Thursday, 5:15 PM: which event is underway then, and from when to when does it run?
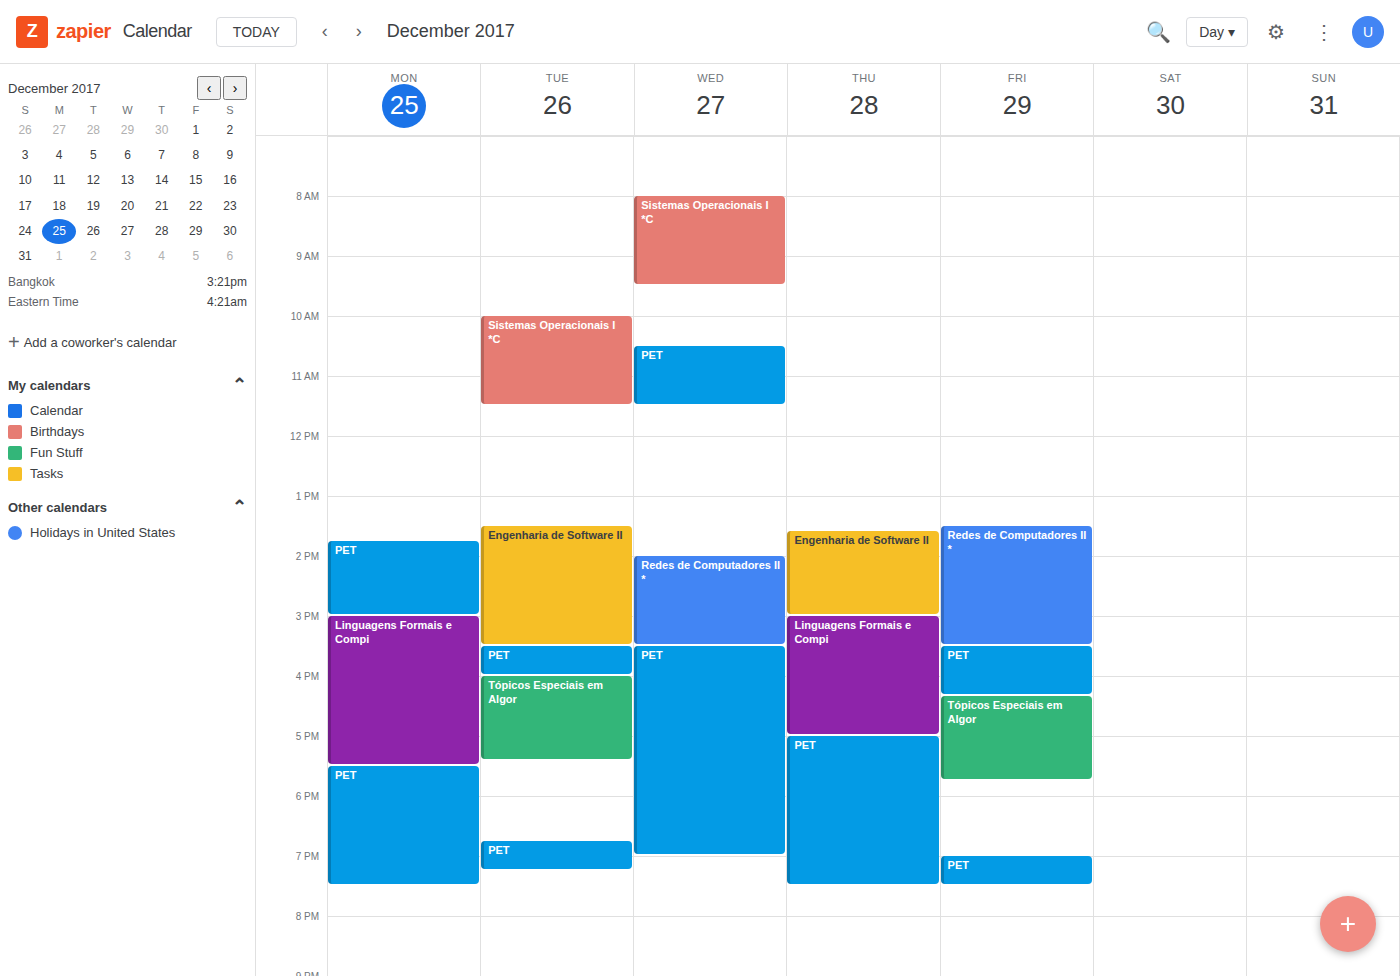
"PET", 5:00 PM to 7:30 PM